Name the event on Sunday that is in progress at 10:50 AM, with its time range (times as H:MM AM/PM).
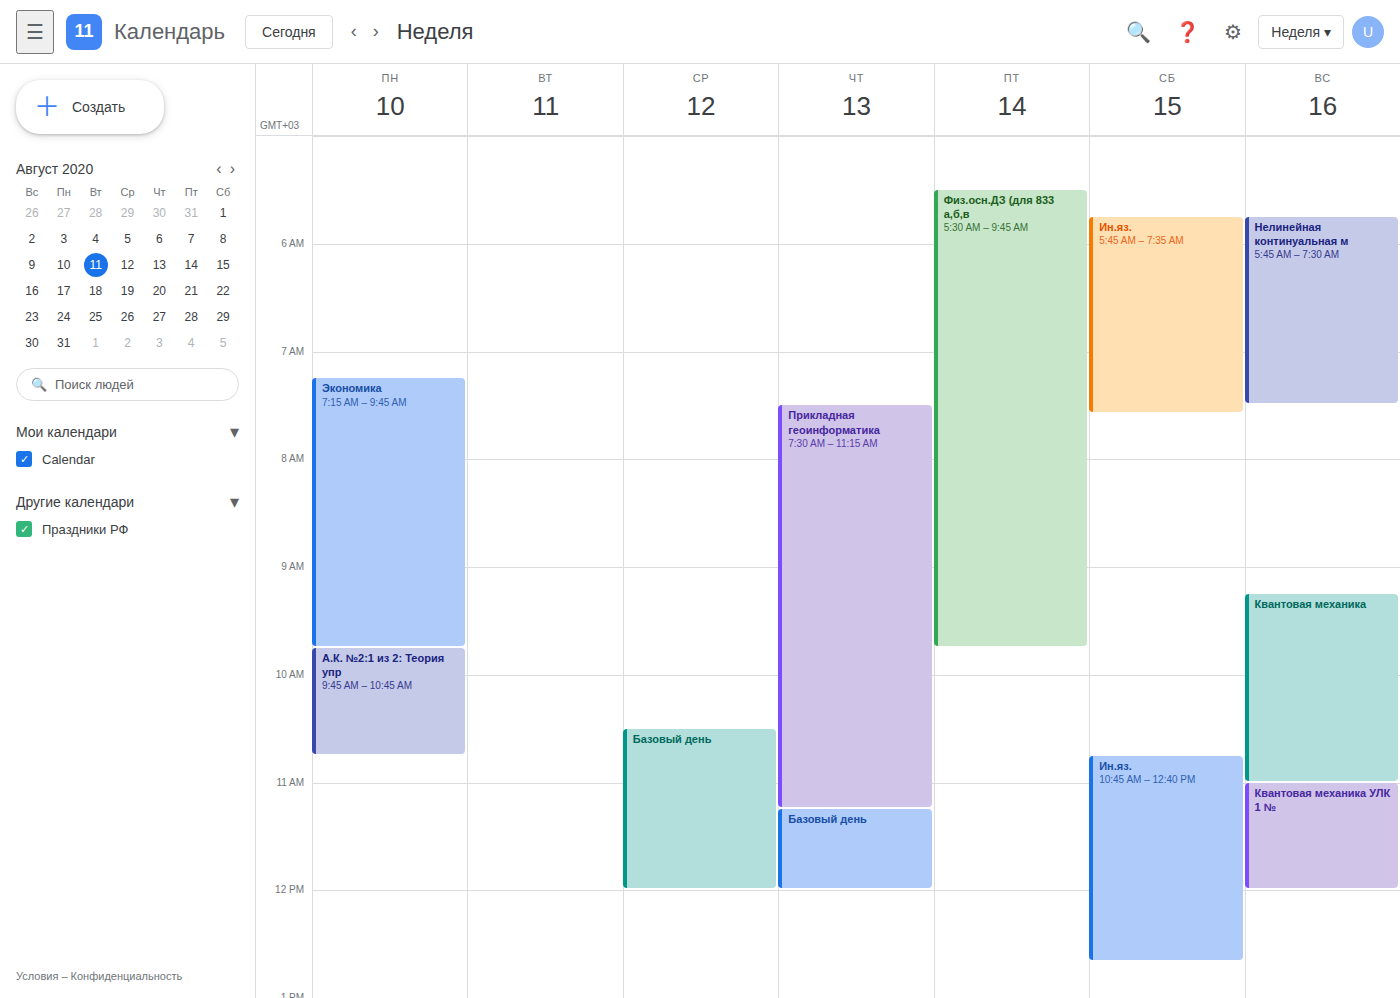
"Квантовая механика", 9:15 AM to 11:00 AM